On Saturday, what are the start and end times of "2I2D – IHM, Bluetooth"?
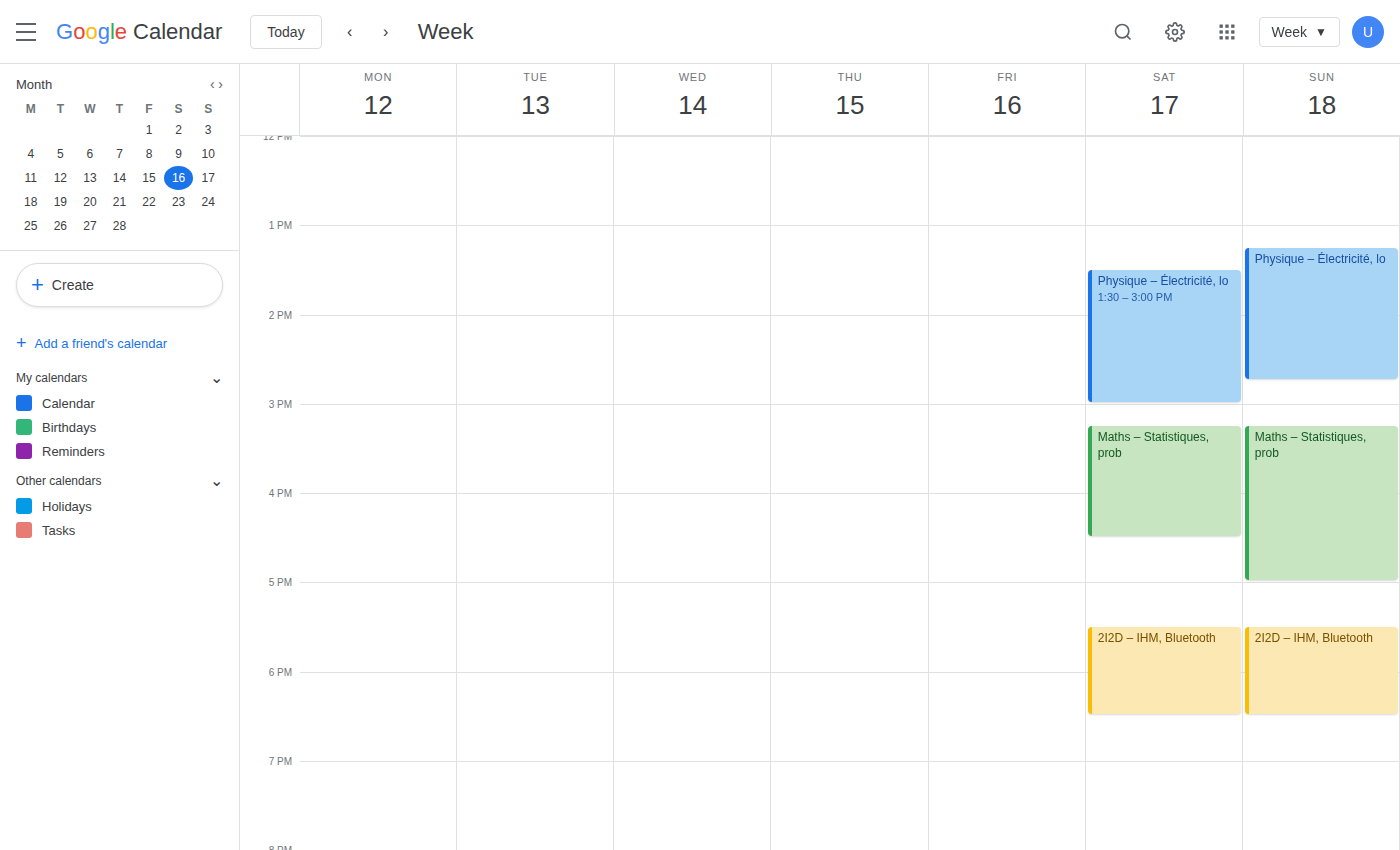
5:30 PM to 6:30 PM